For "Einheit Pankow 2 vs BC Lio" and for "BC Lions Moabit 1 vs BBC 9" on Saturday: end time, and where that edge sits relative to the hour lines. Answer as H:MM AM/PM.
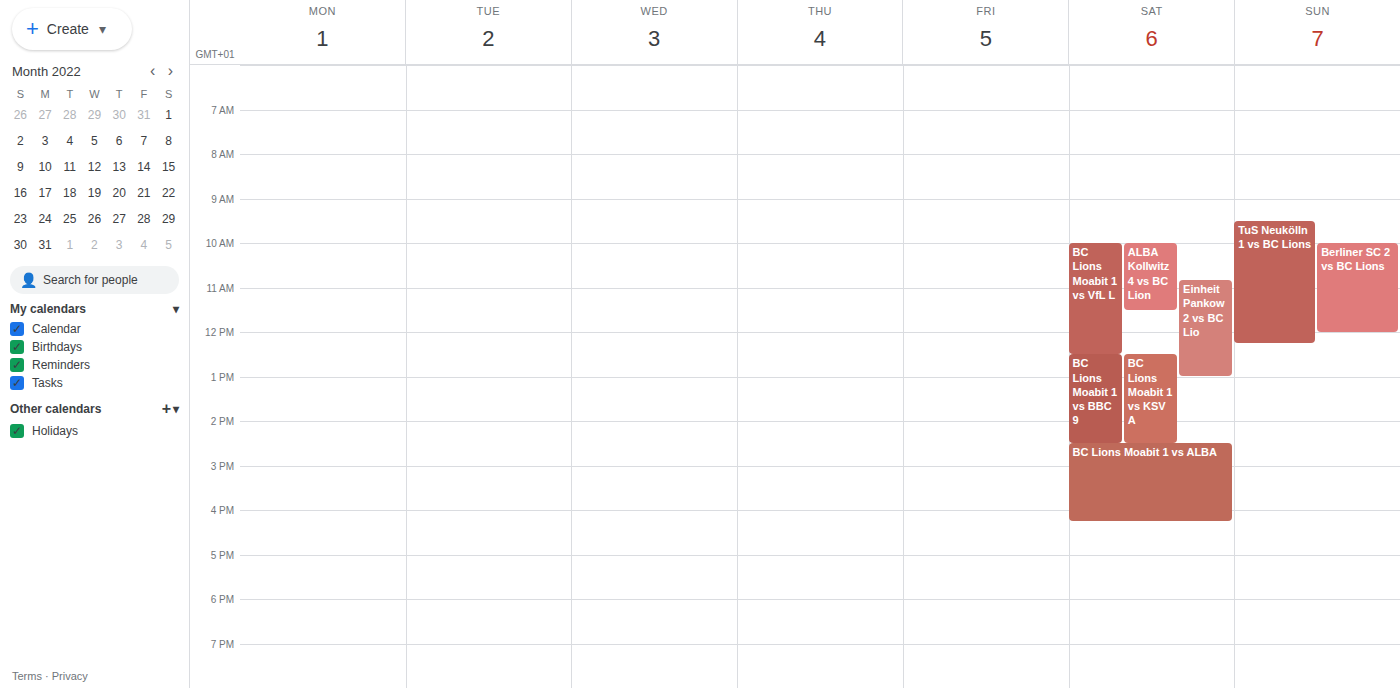
"Einheit Pankow 2 vs BC Lio": 1:00 PM, exactly on the 1 PM line. "BC Lions Moabit 1 vs BBC 9": 2:30 PM, halfway between the 2 PM and 3 PM lines.